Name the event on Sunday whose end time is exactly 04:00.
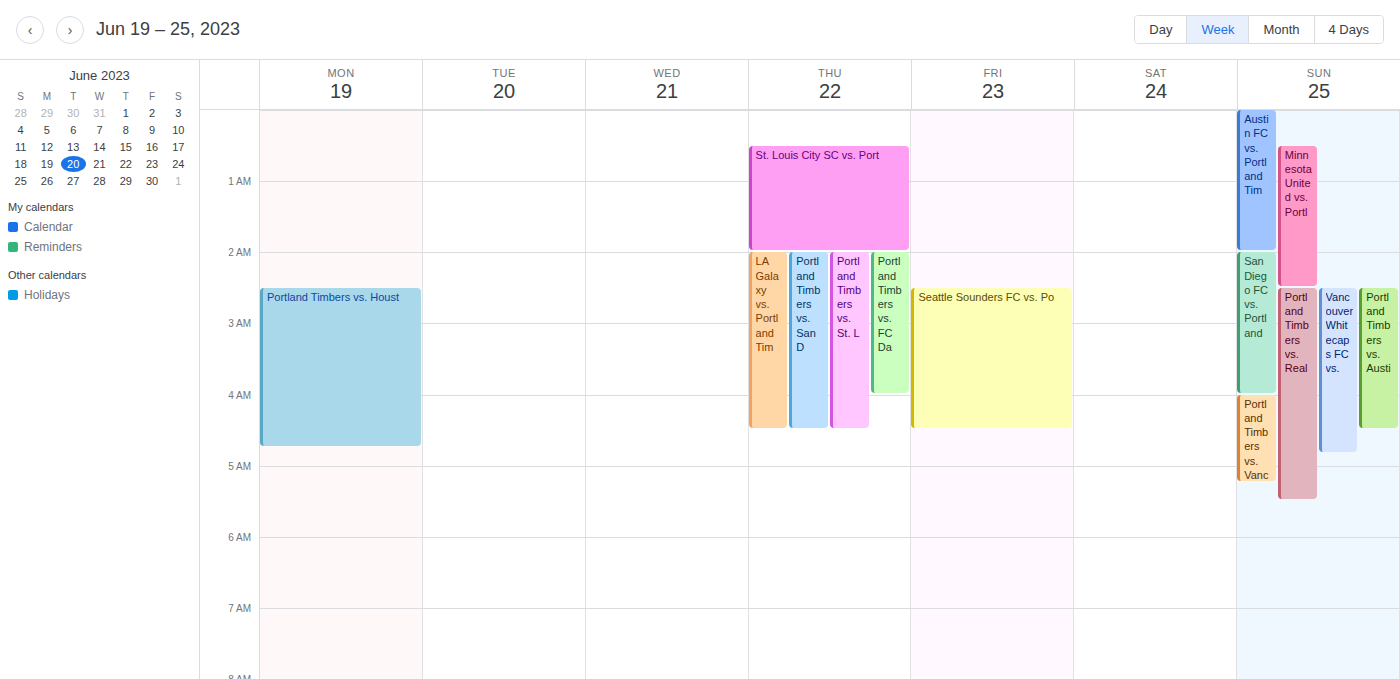
"San Diego FC vs. Portland"